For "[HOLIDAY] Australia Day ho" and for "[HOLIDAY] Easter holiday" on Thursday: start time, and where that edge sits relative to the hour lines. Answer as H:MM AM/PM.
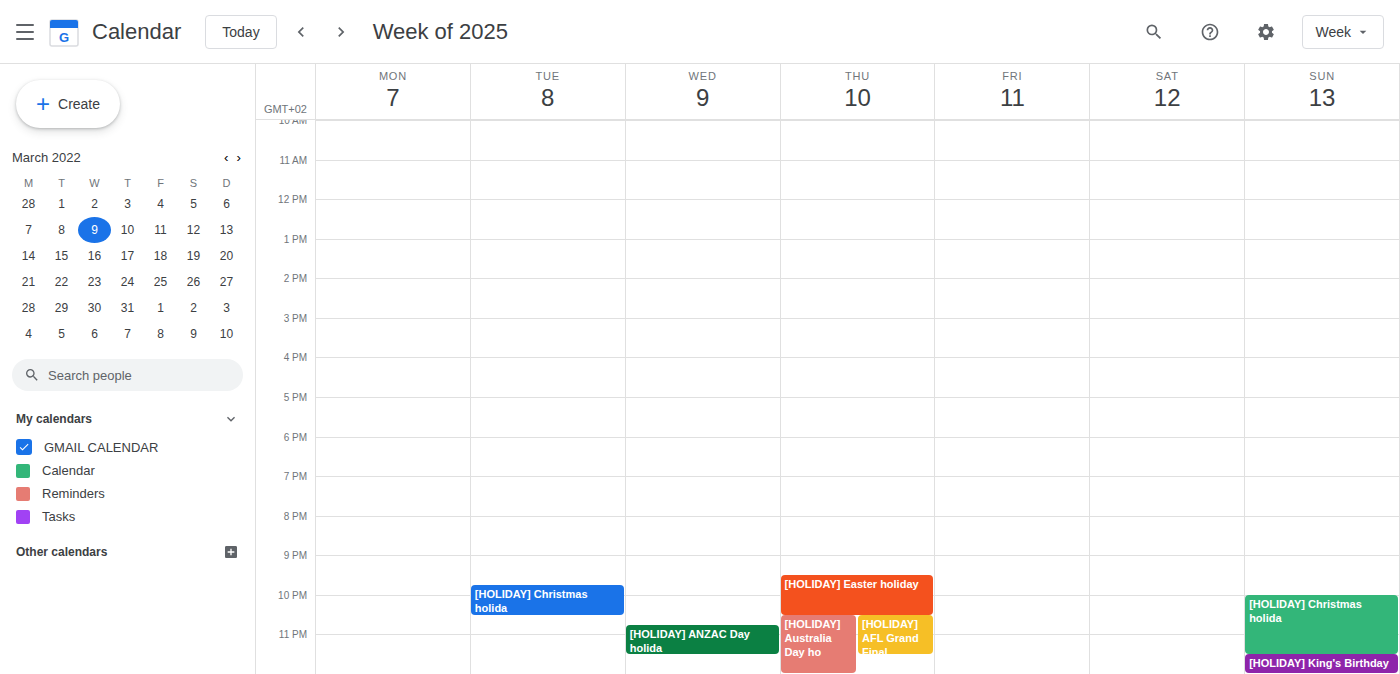
"[HOLIDAY] Australia Day ho": 10:30 PM, halfway between the 10 PM and 11 PM lines. "[HOLIDAY] Easter holiday": 9:30 PM, halfway between the 9 PM and 10 PM lines.